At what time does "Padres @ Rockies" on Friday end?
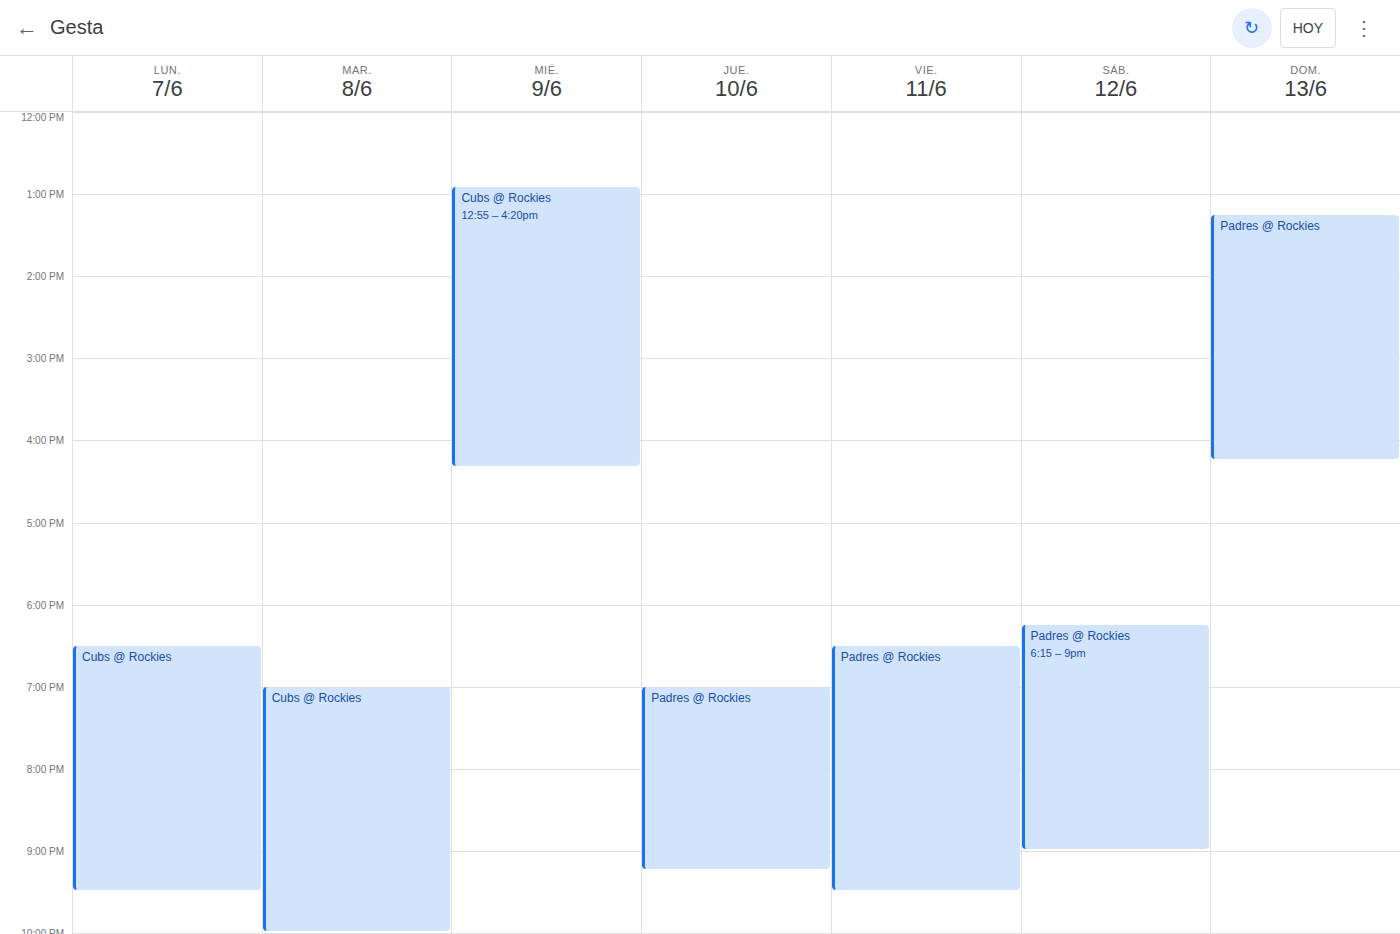
9:30 PM